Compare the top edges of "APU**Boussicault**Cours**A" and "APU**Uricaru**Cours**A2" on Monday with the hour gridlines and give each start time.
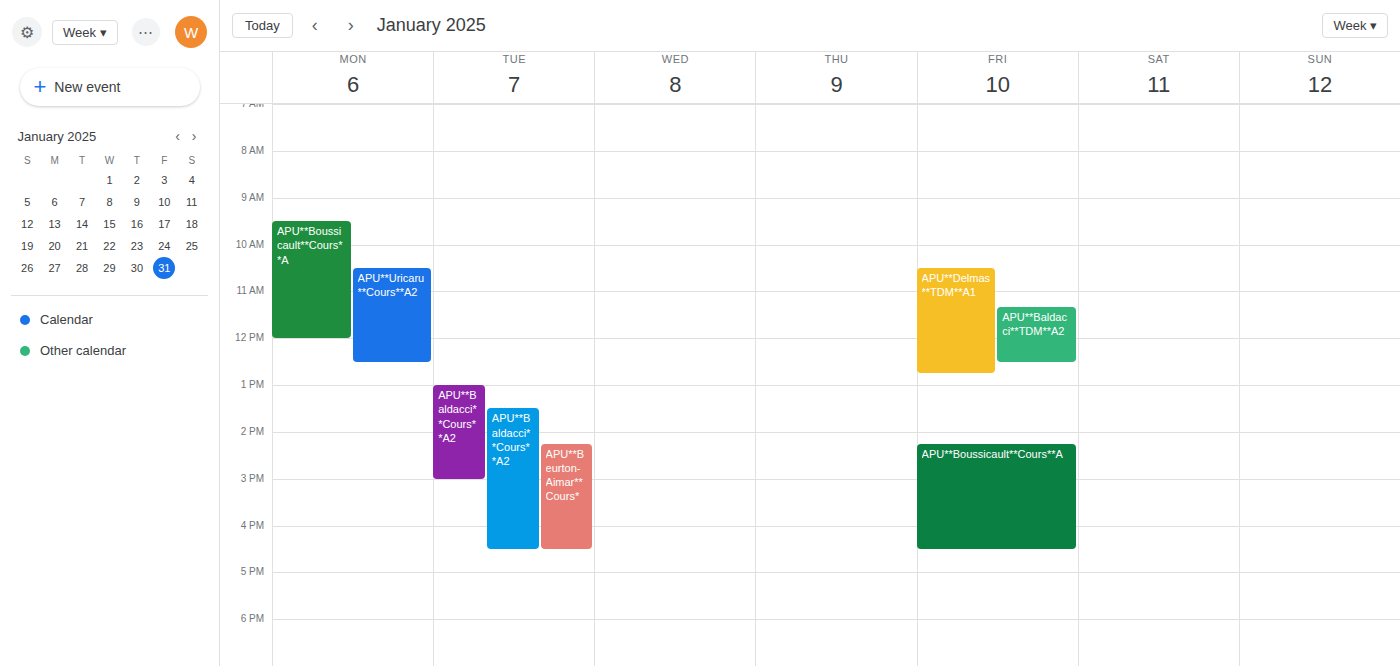
"APU**Boussicault**Cours**A": 9:30 AM, halfway between the 9 AM and 10 AM lines. "APU**Uricaru**Cours**A2": 10:30 AM, halfway between the 10 AM and 11 AM lines.